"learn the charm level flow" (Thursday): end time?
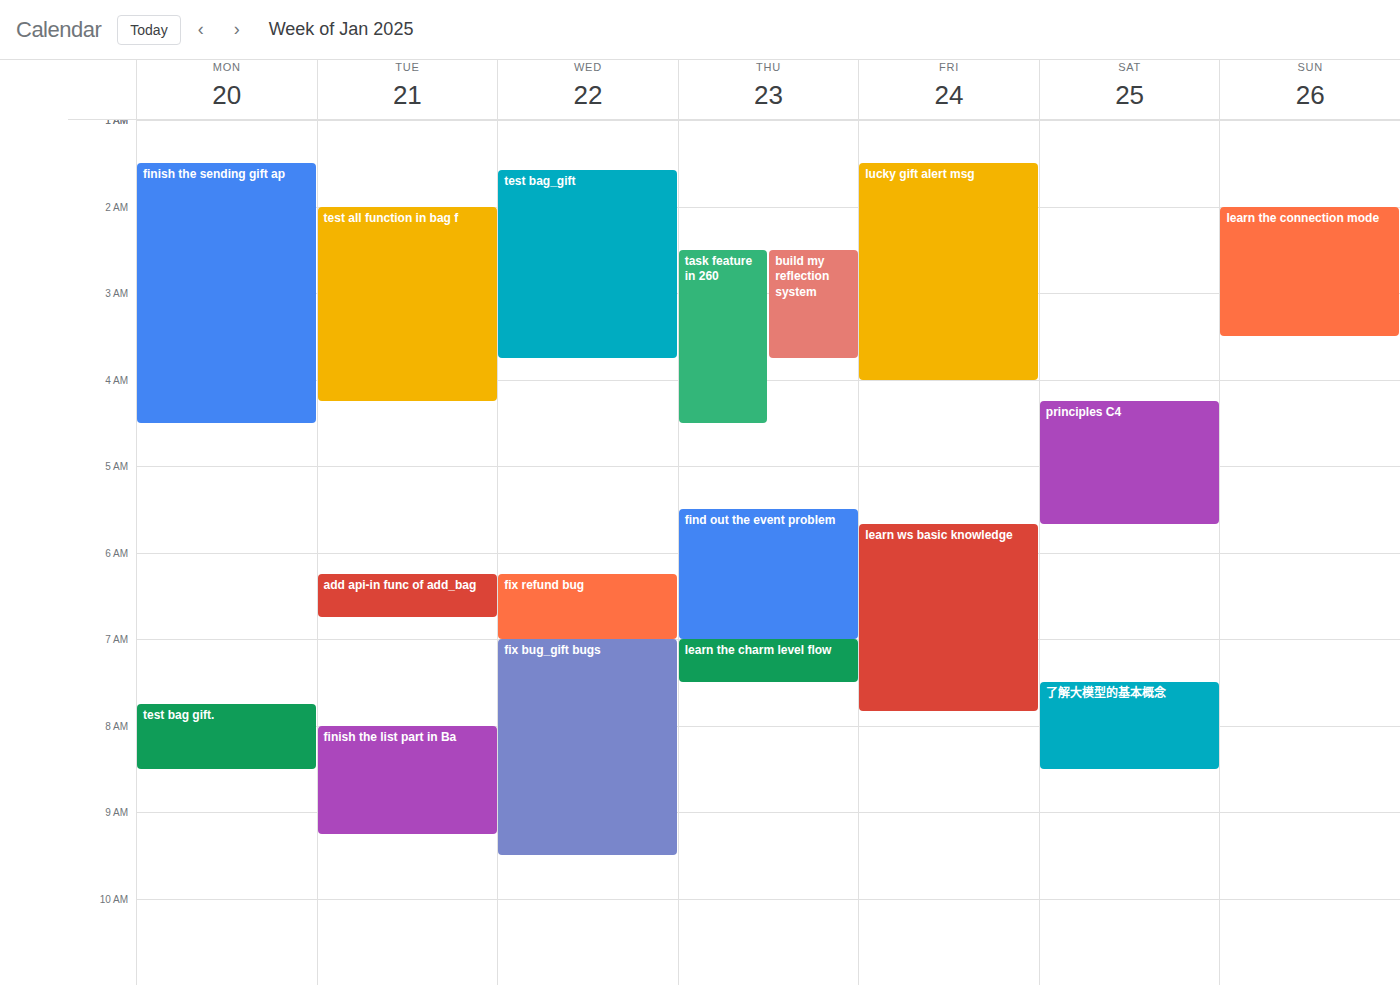
07:30